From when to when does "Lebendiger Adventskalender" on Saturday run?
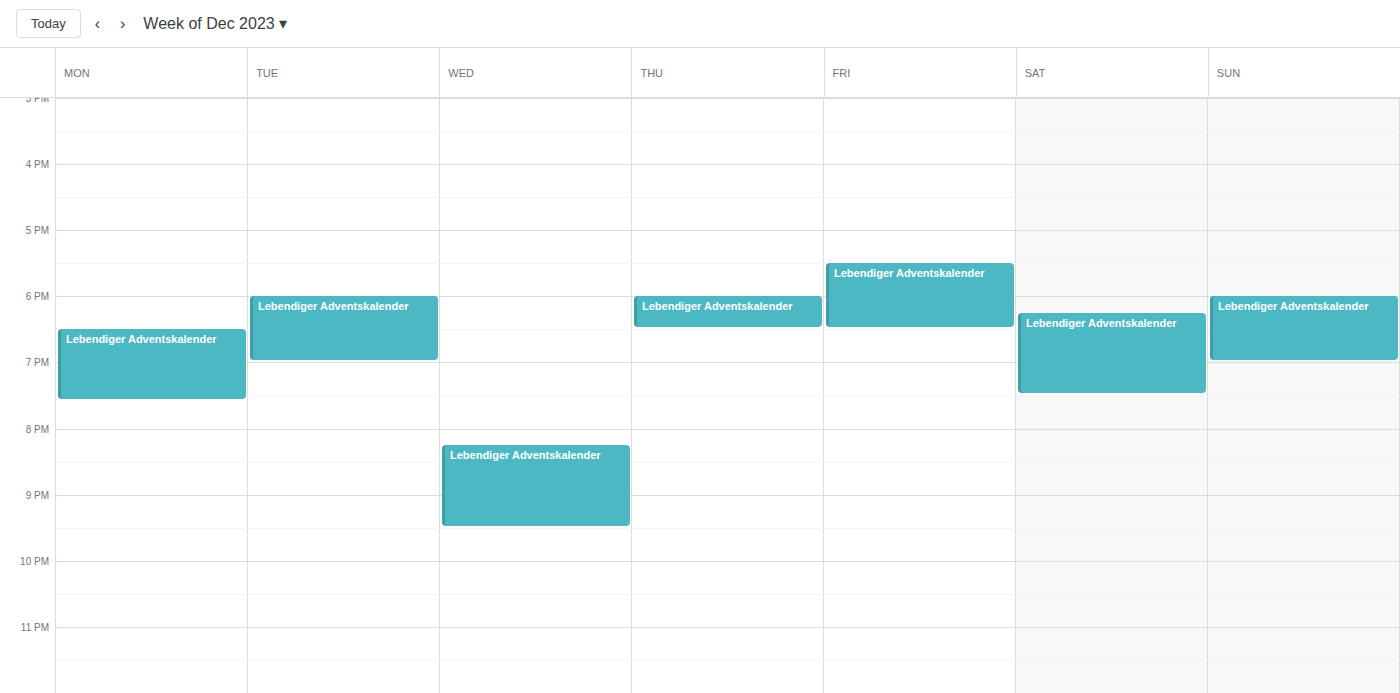
6:15 PM to 7:30 PM